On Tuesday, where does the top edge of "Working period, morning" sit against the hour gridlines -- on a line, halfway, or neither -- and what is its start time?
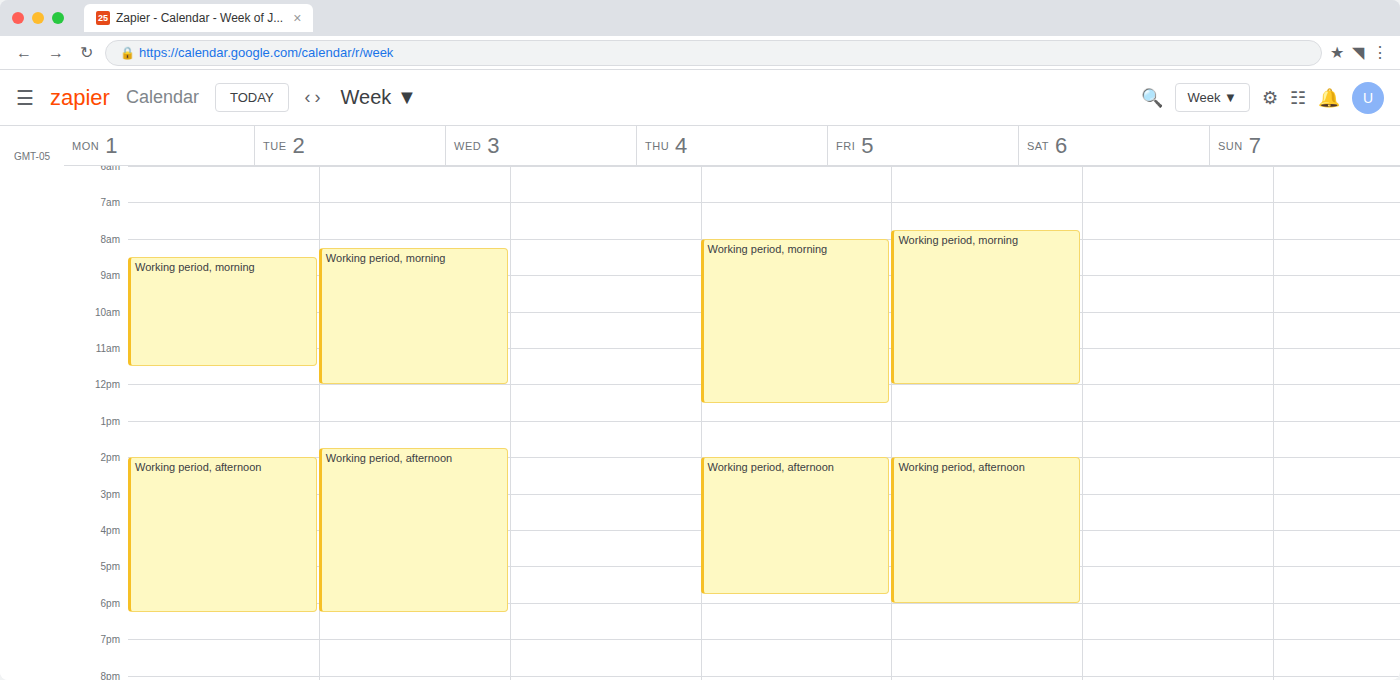
8:15 AM -- neither: a quarter of the way from the 8 AM line to the 9 AM line.